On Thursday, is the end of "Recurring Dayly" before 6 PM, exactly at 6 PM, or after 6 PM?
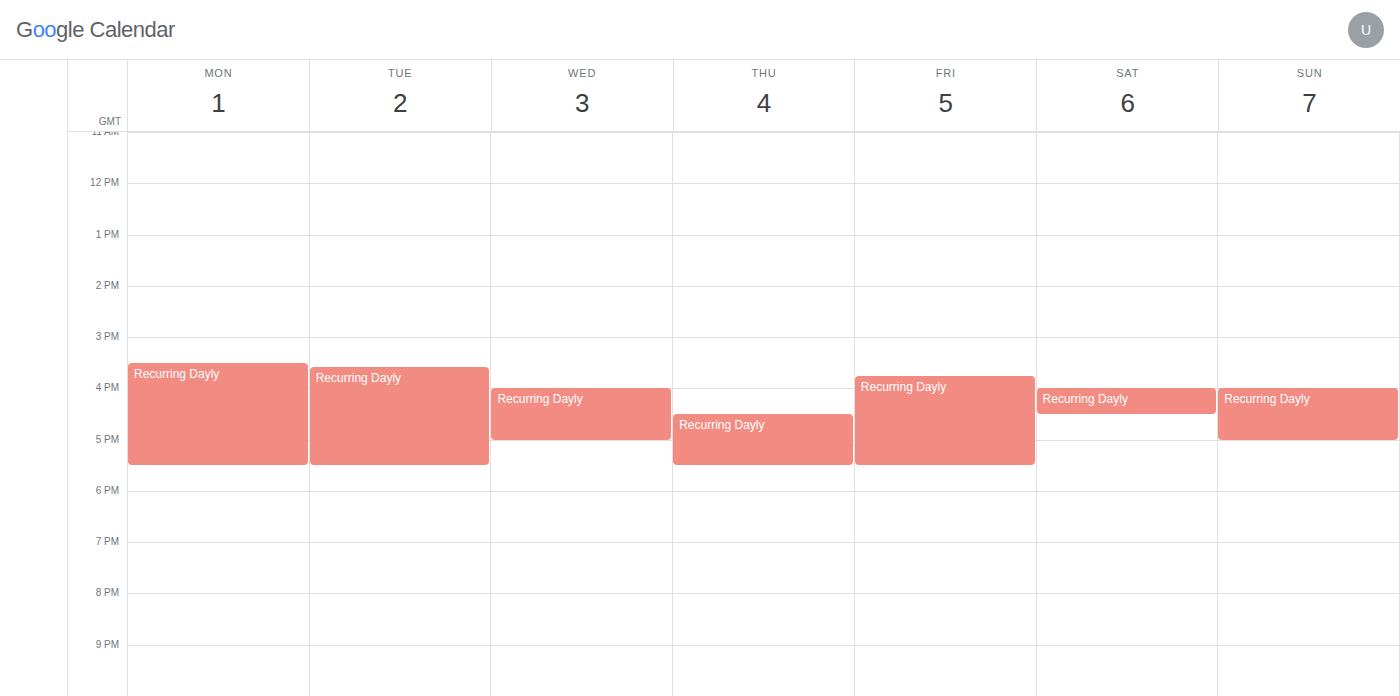
5:30 PM -- before 6 PM, 30 minutes above the 6 PM line.